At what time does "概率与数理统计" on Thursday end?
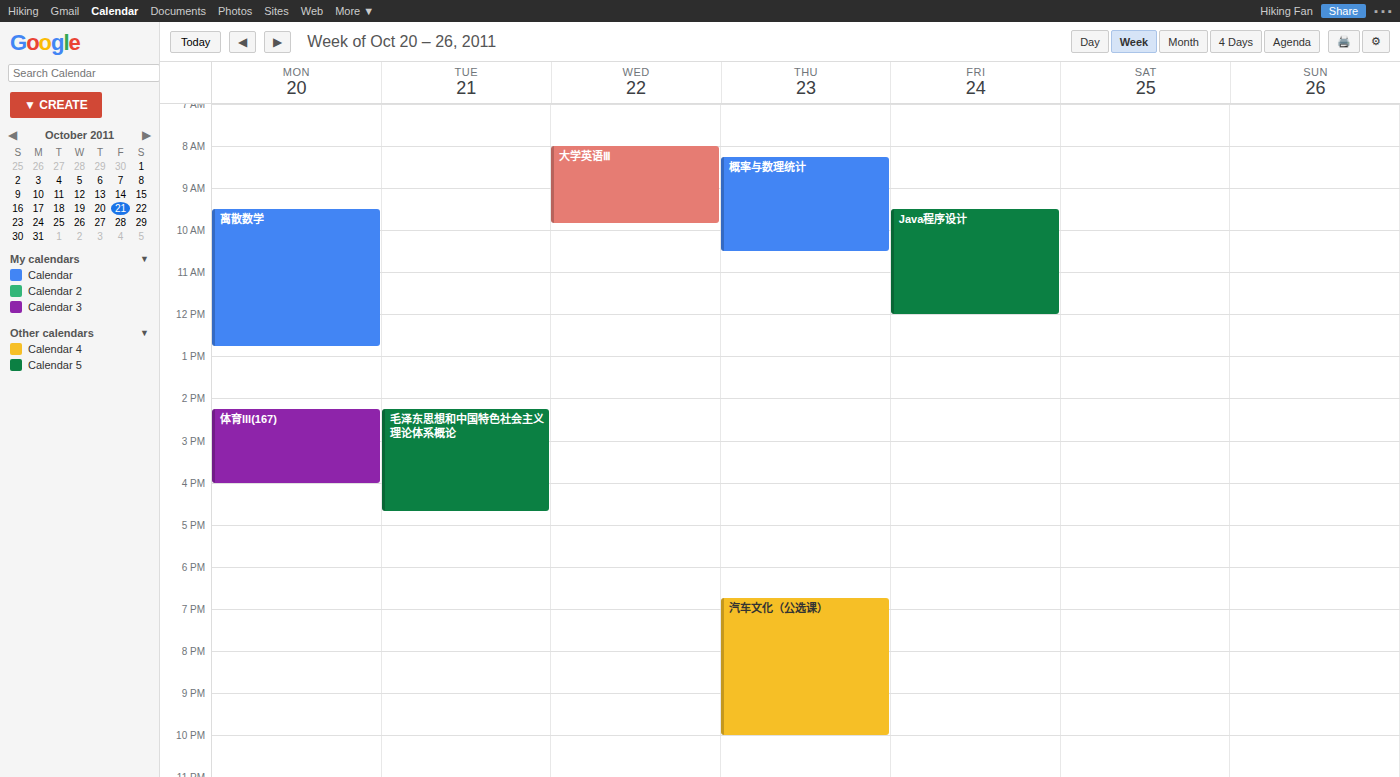
10:30 AM